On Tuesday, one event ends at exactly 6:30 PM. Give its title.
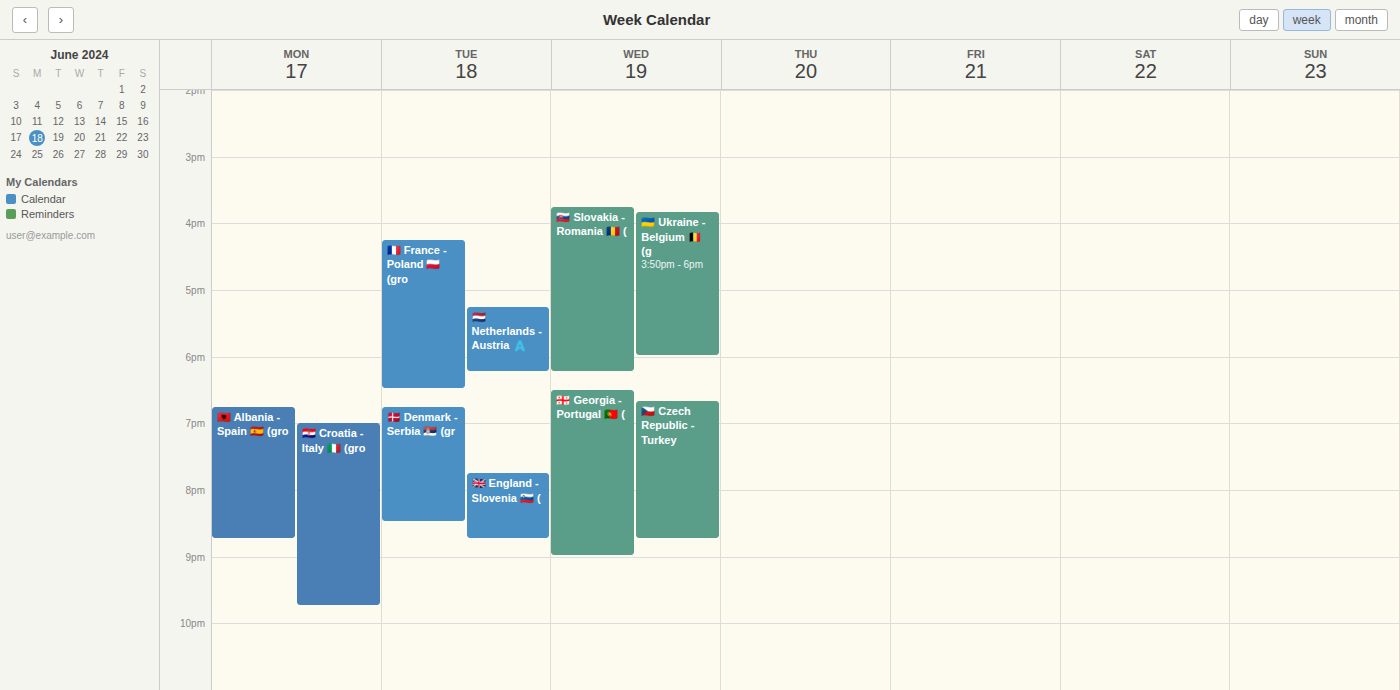
"🇫🇷 France - Poland 🇵🇱 (gro"